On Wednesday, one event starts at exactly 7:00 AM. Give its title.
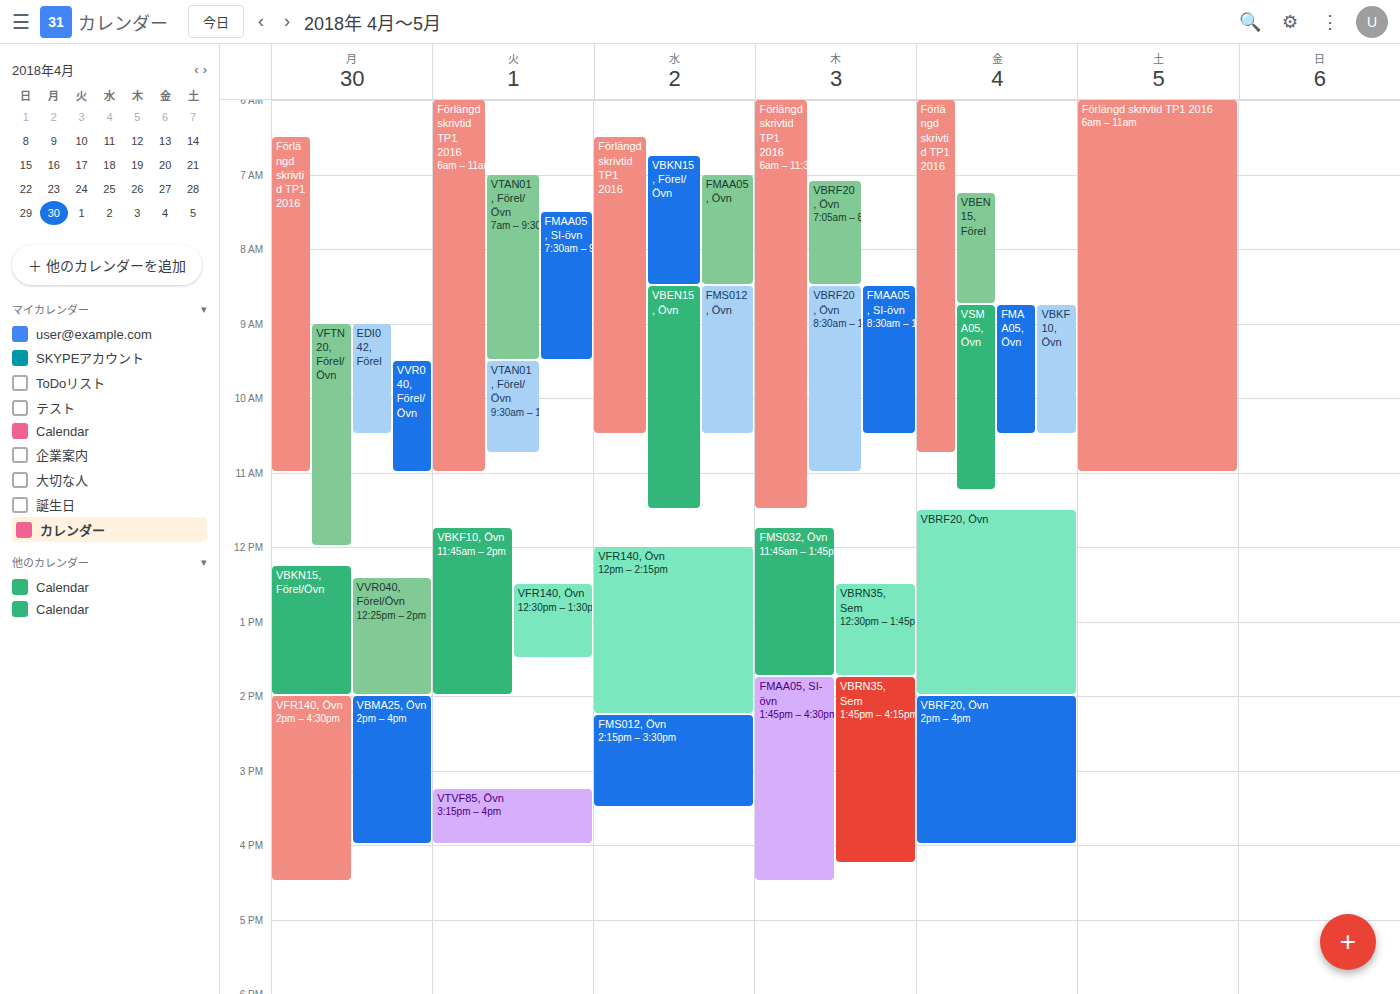
"FMAA05, Övn"